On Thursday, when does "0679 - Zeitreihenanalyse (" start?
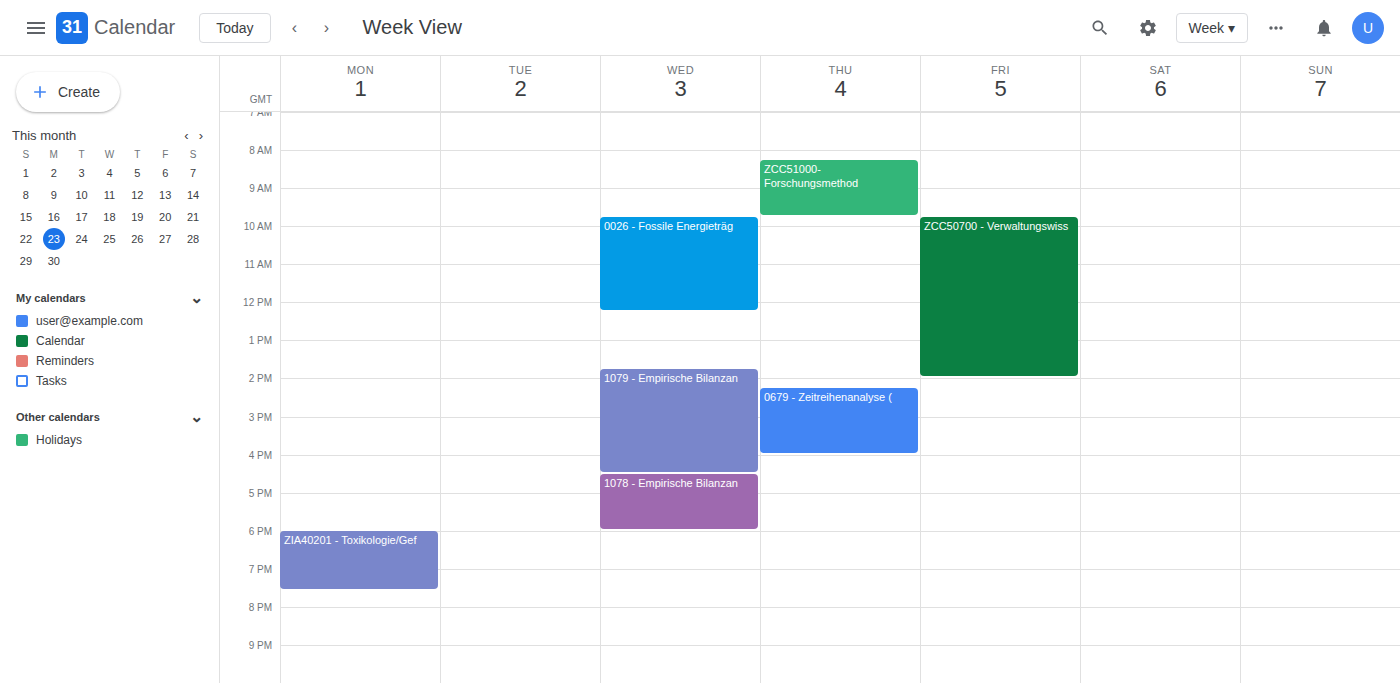
2:15 PM